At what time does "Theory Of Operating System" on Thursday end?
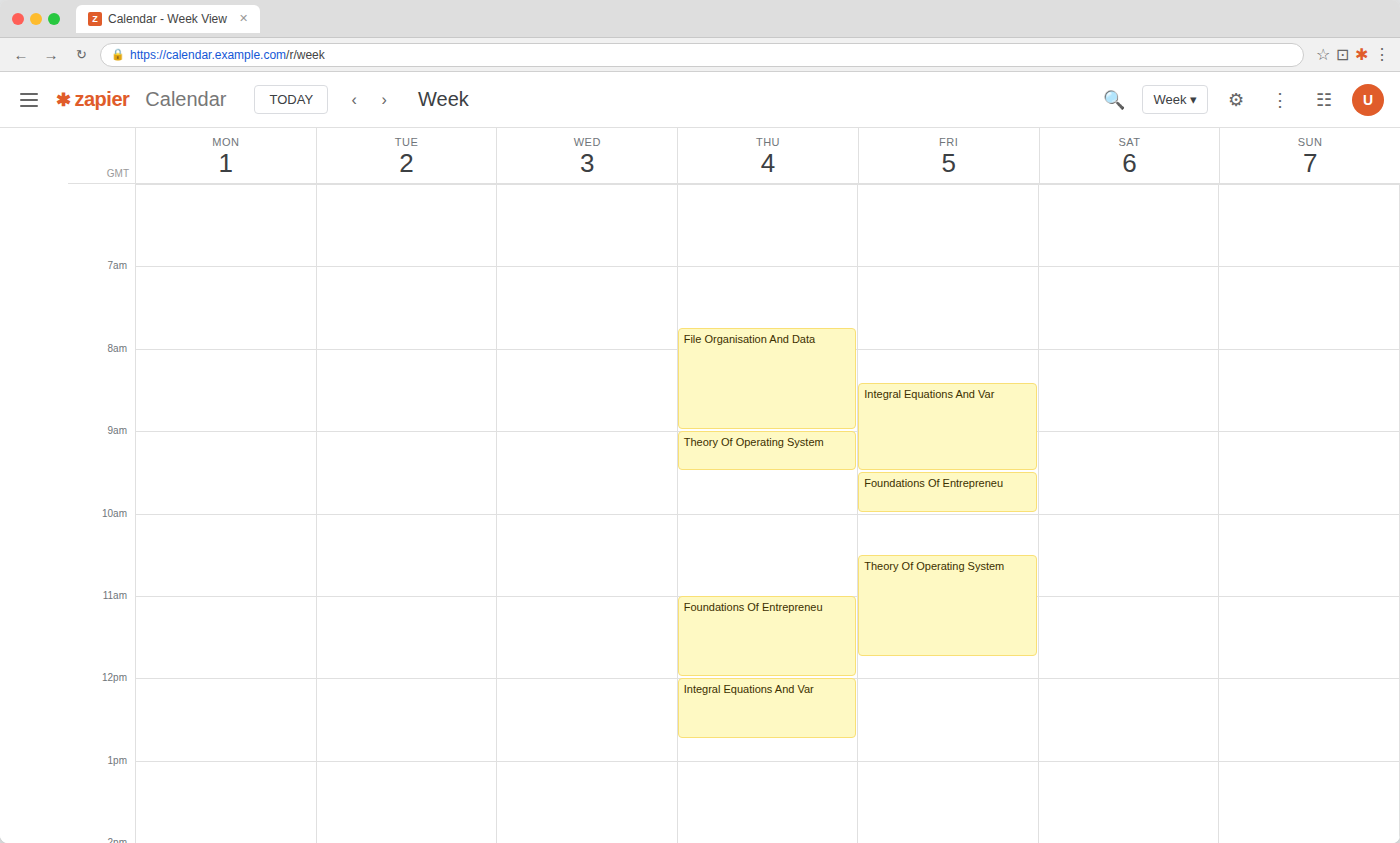
9:30 AM